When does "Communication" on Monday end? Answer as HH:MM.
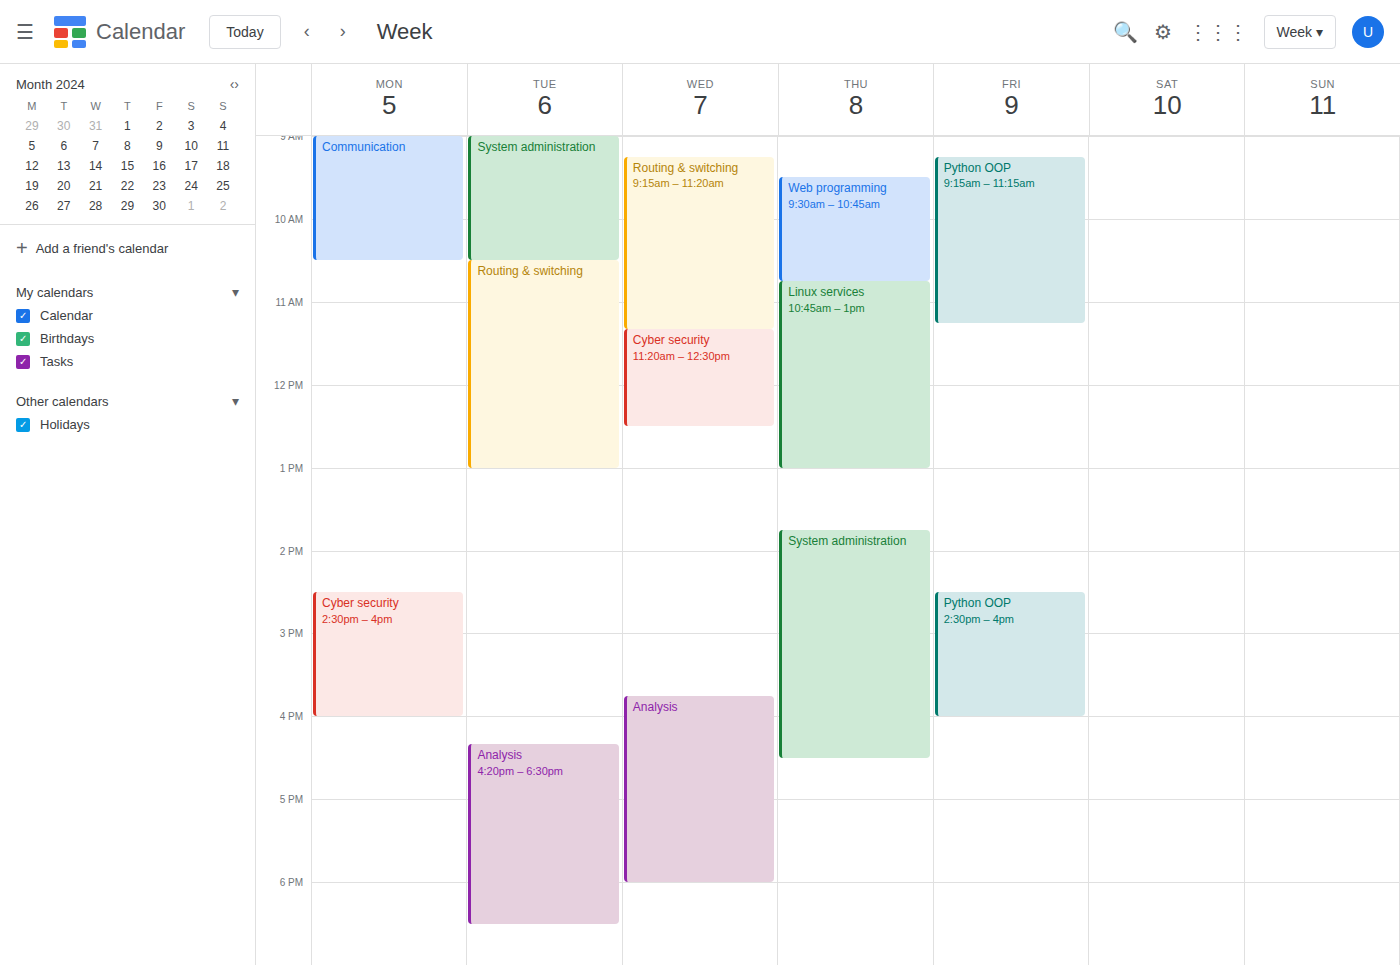
10:30